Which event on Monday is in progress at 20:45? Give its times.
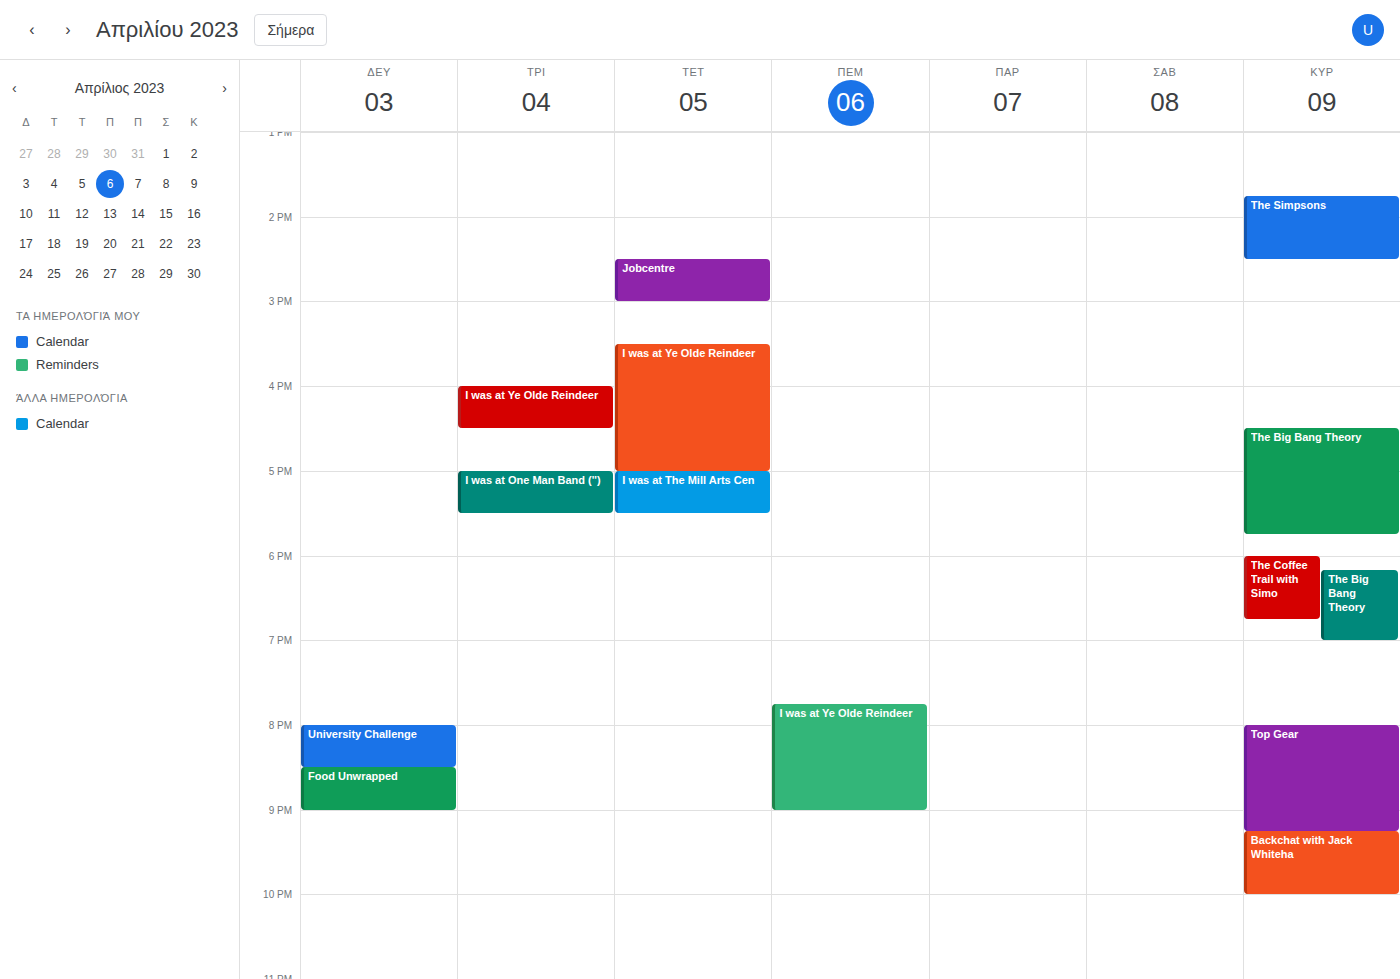
"Food Unwrapped", 20:30 to 21:00